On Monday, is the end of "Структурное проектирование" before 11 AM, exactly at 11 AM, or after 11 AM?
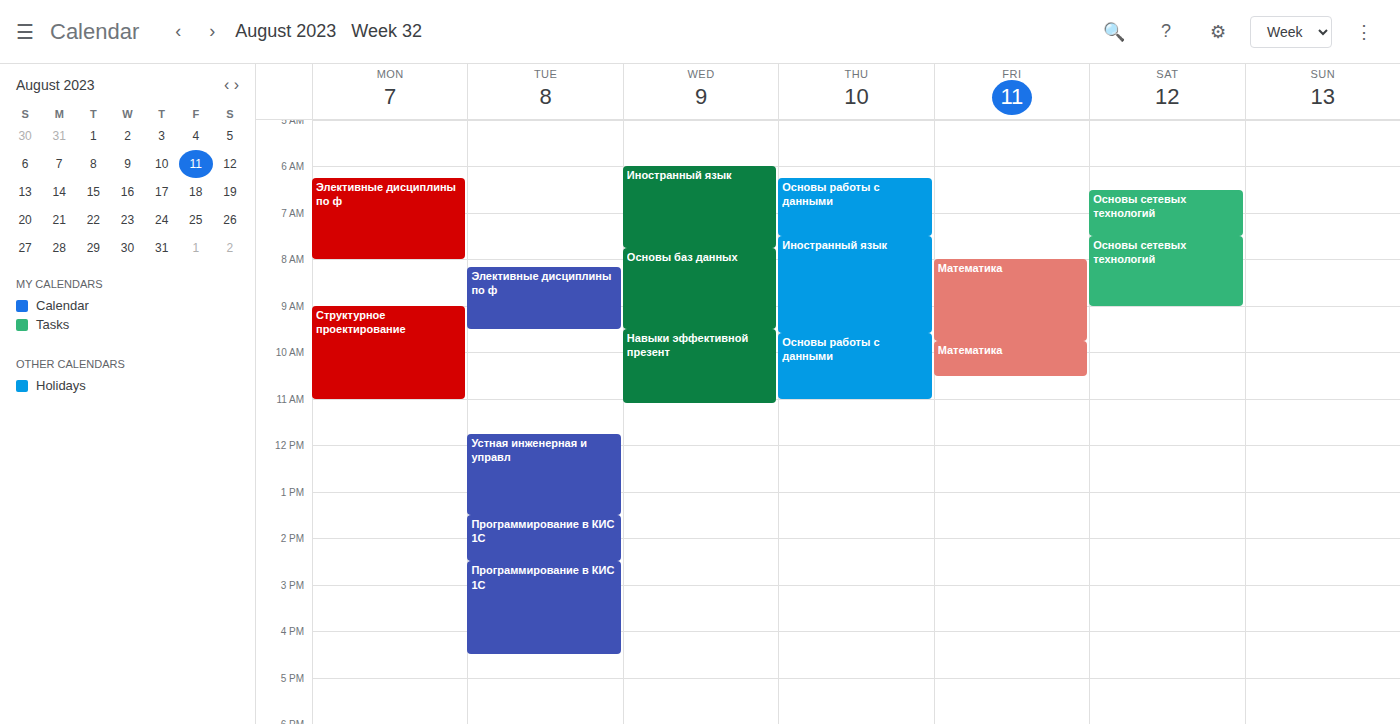
11:00 AM -- exactly at 11 AM, on the 11 AM line.